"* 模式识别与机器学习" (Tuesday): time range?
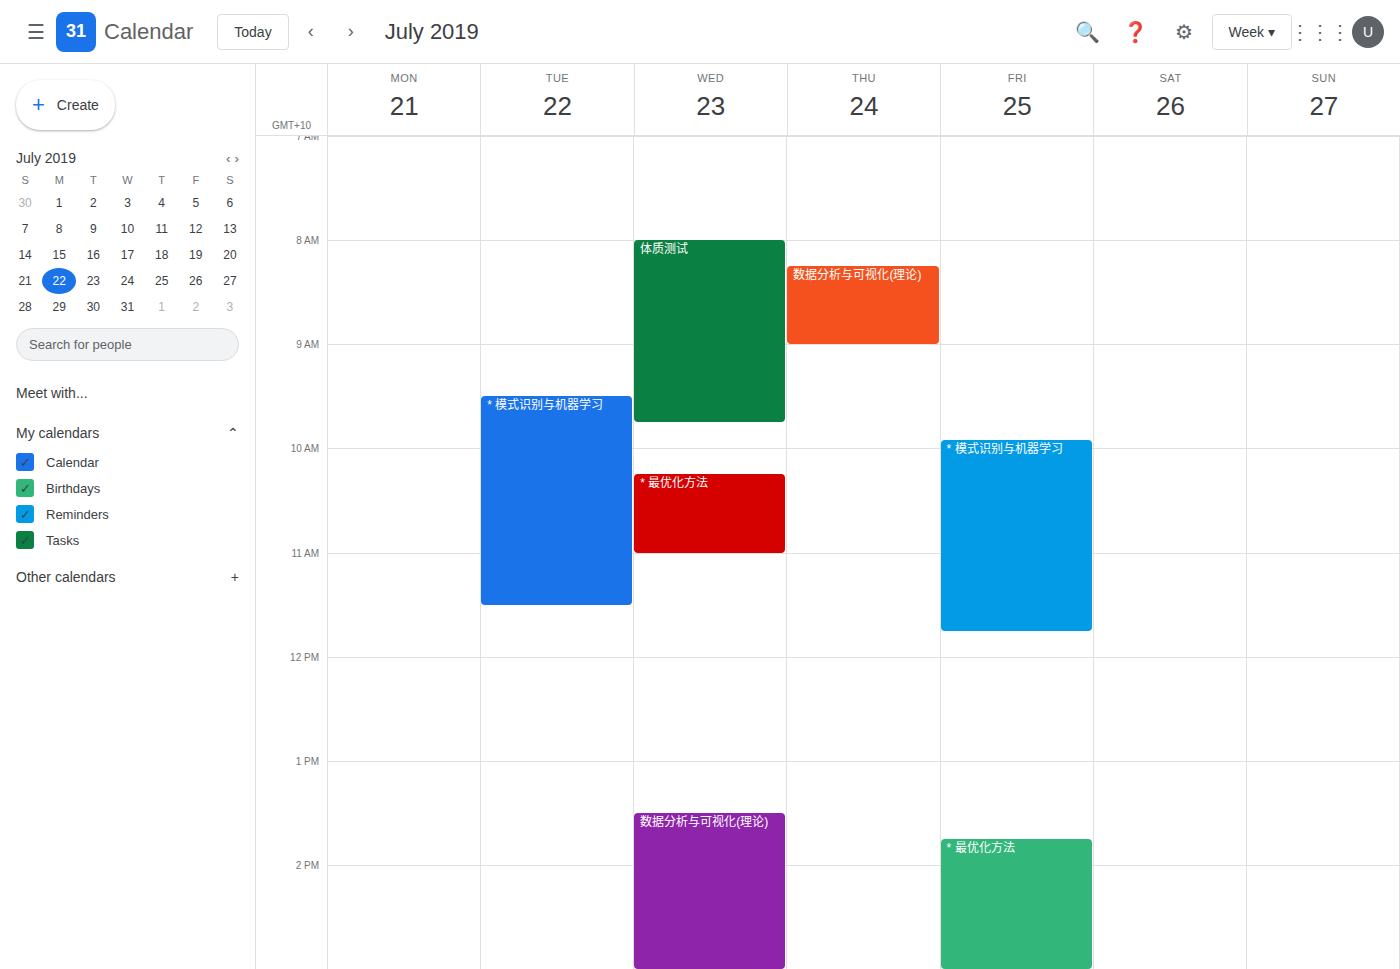
9:30 AM to 11:30 AM